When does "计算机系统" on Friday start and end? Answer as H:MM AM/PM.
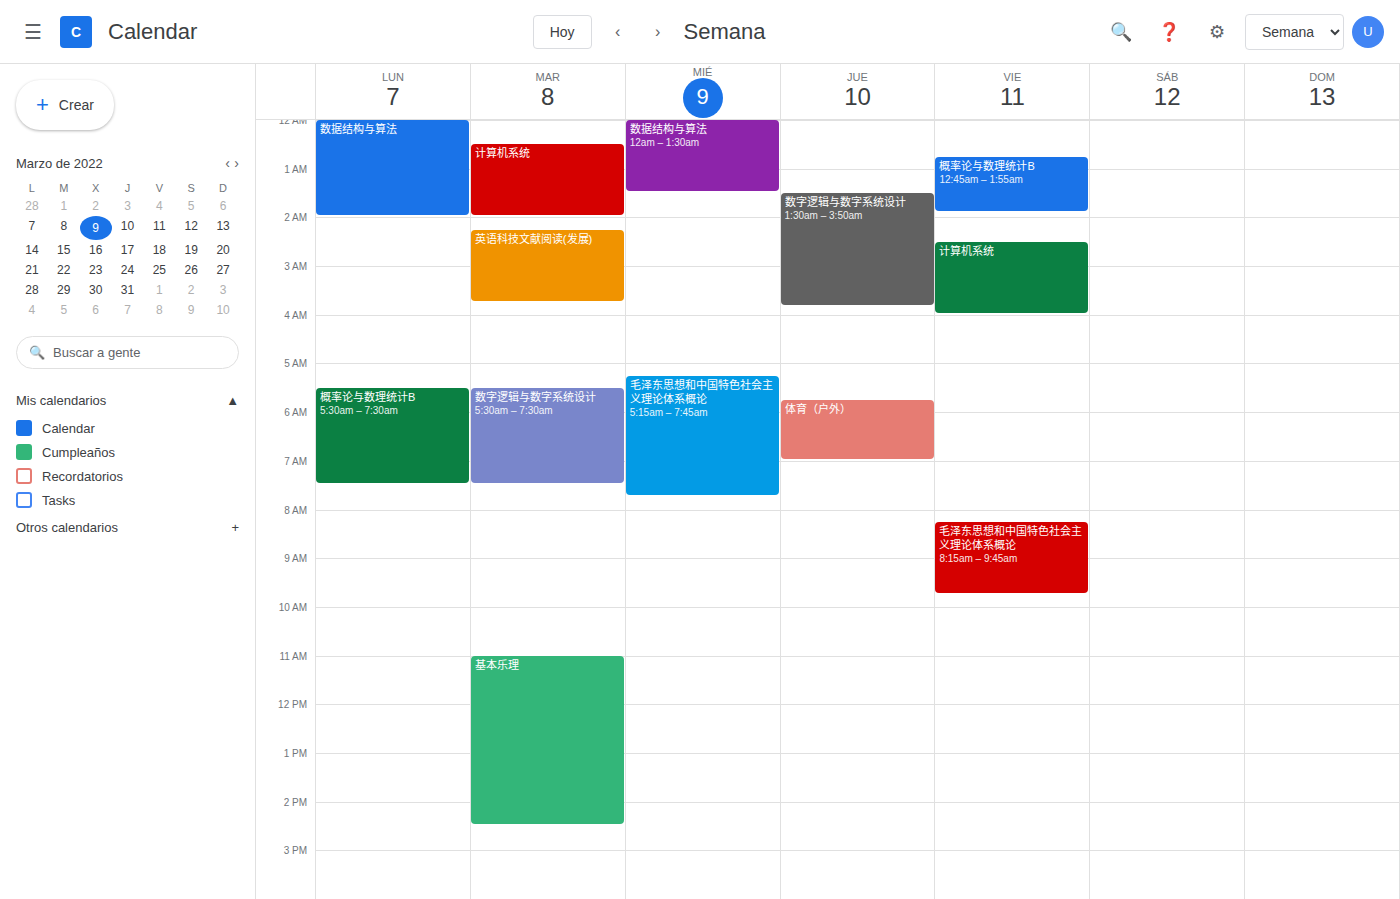
2:30 AM to 4:00 AM